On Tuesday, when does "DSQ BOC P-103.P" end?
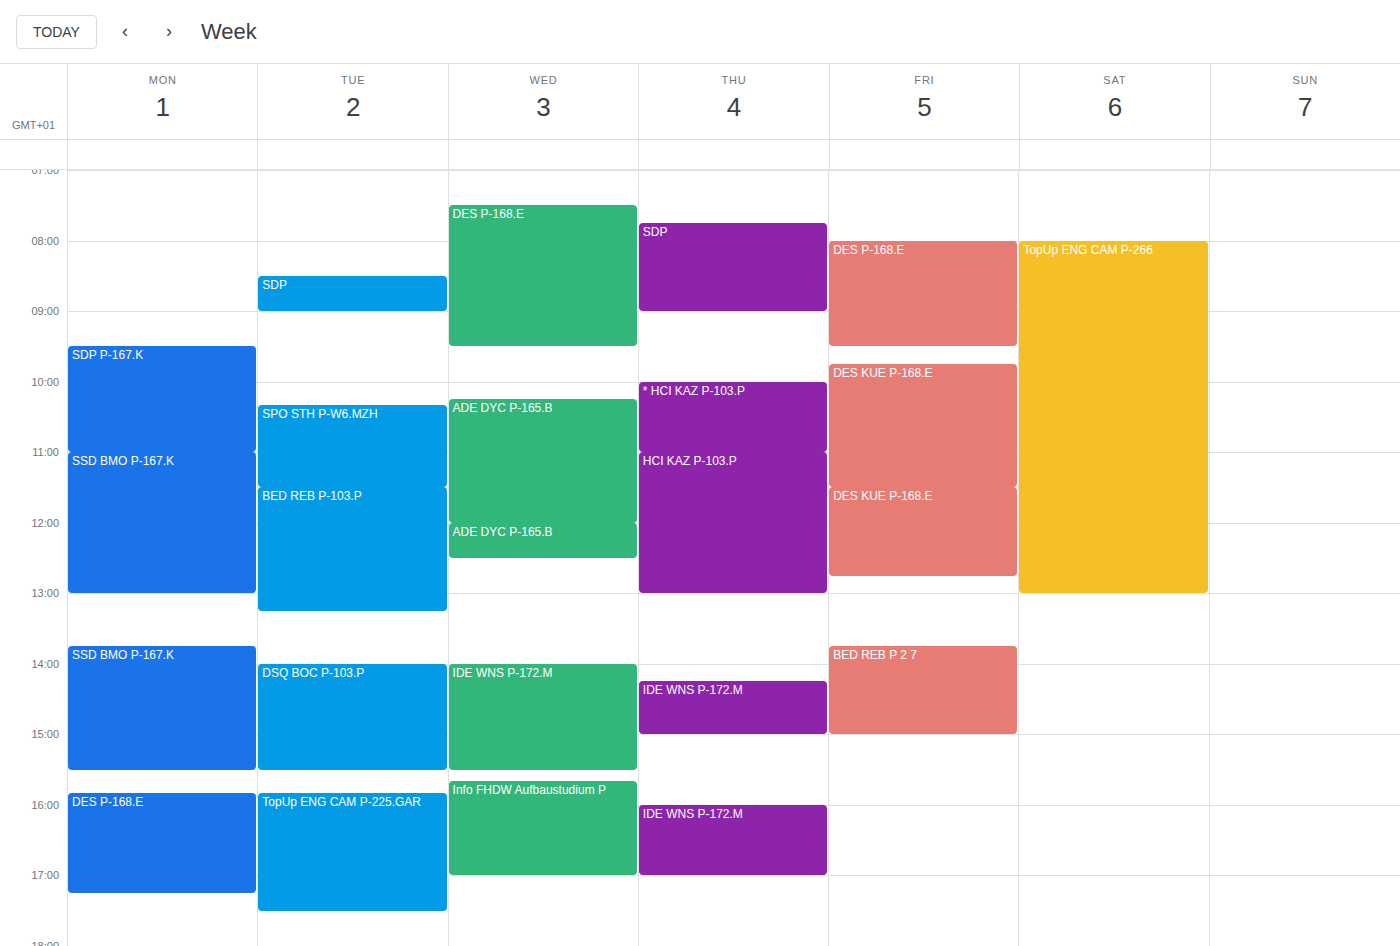
15:30